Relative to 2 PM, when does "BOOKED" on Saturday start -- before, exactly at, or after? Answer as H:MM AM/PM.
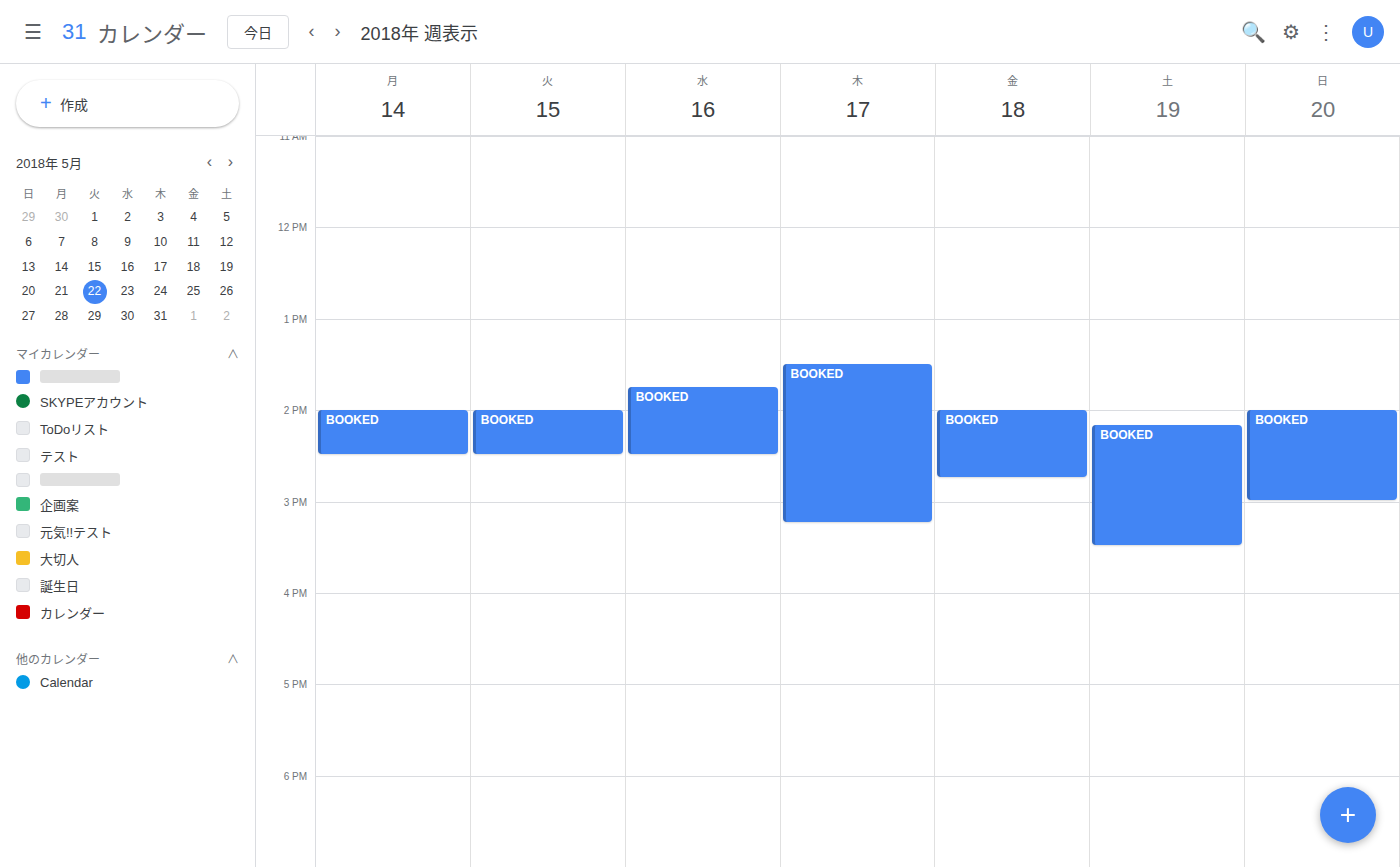
2:10 PM -- after 2 PM, 10 minutes below the 2 PM line.